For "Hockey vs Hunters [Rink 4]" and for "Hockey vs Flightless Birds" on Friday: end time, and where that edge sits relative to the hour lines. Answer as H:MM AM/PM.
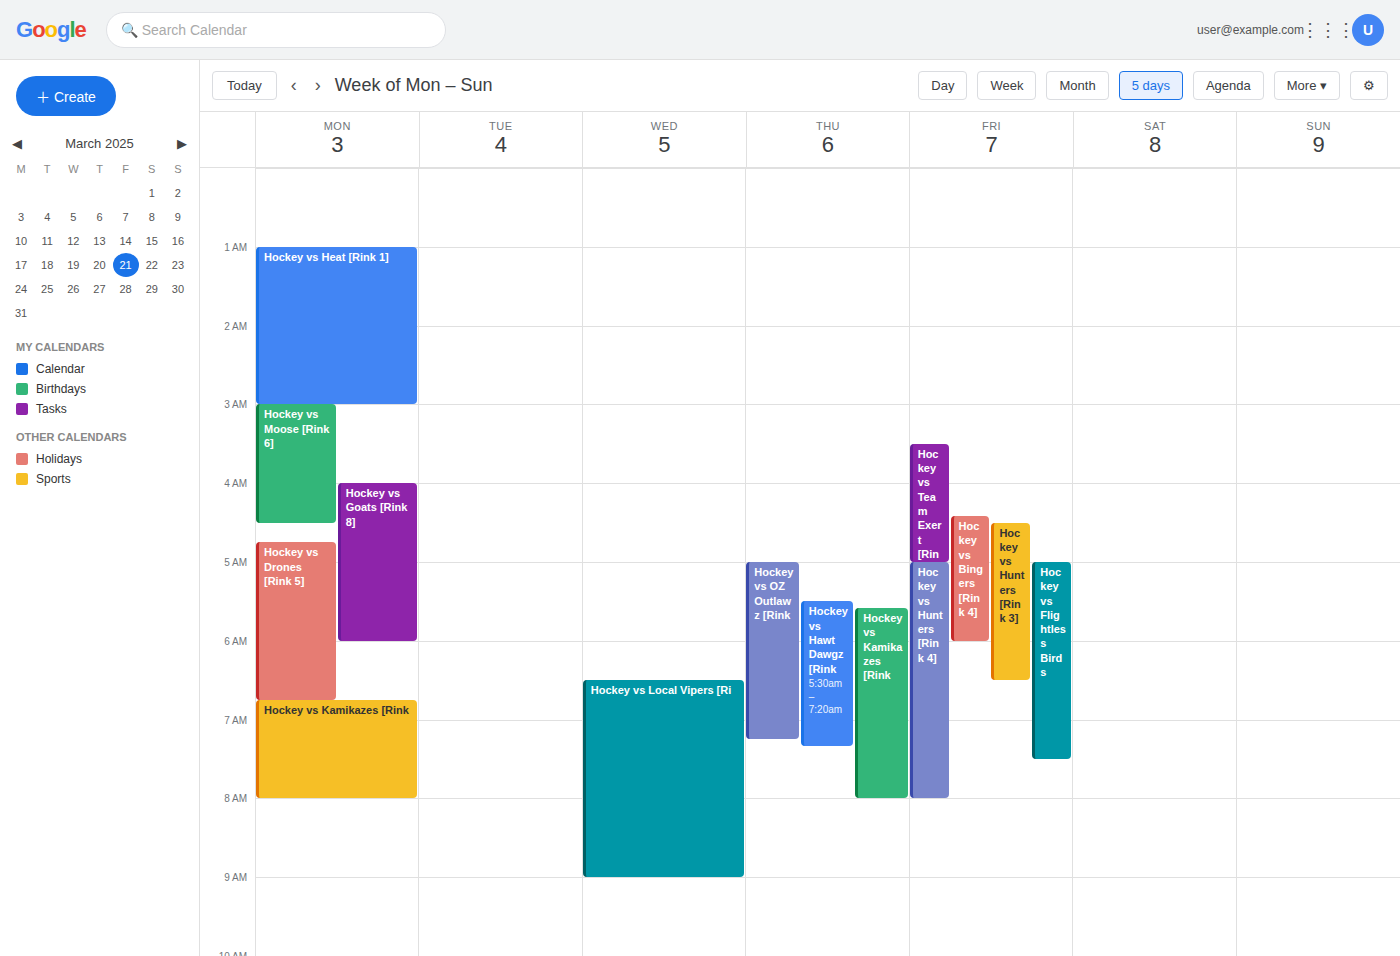
"Hockey vs Hunters [Rink 4]": 8:00 AM, exactly on the 8 AM line. "Hockey vs Flightless Birds": 7:30 AM, halfway between the 7 AM and 8 AM lines.